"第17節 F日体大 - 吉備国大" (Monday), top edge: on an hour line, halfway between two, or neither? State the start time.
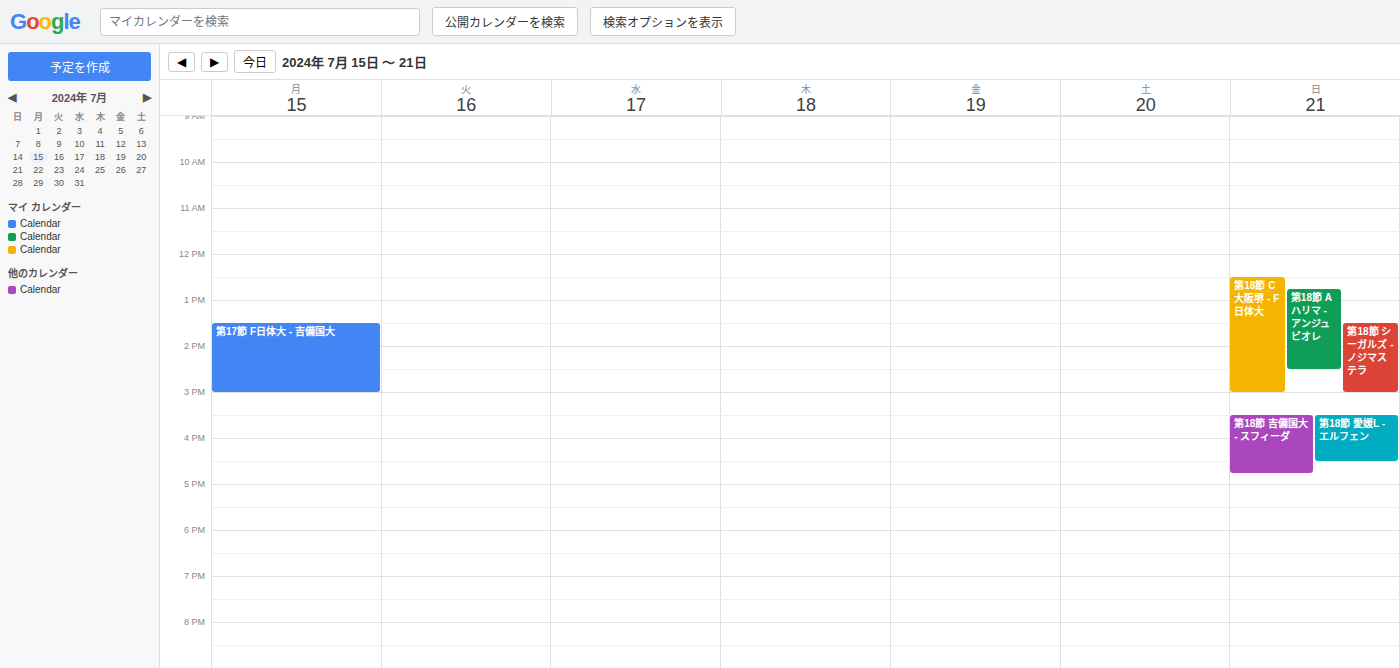
1:30 PM -- halfway between the 1 PM and 2 PM lines.